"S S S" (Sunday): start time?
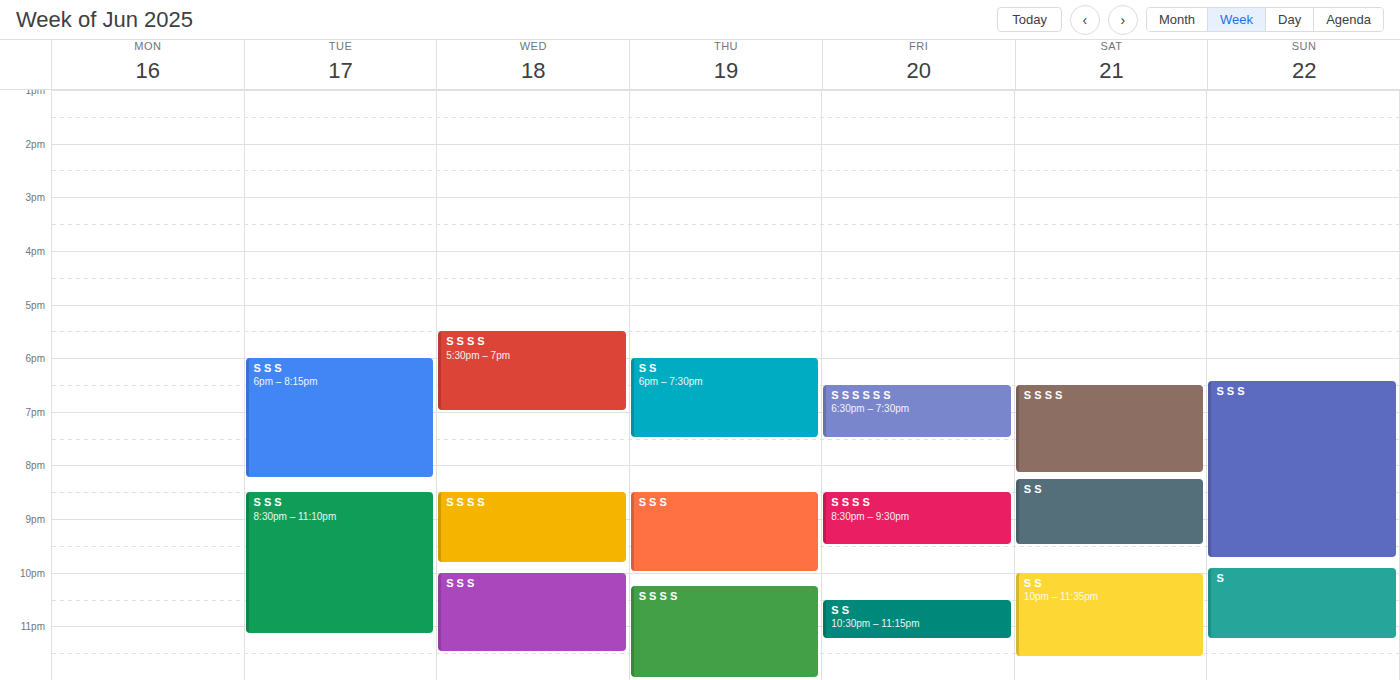
6:25 PM